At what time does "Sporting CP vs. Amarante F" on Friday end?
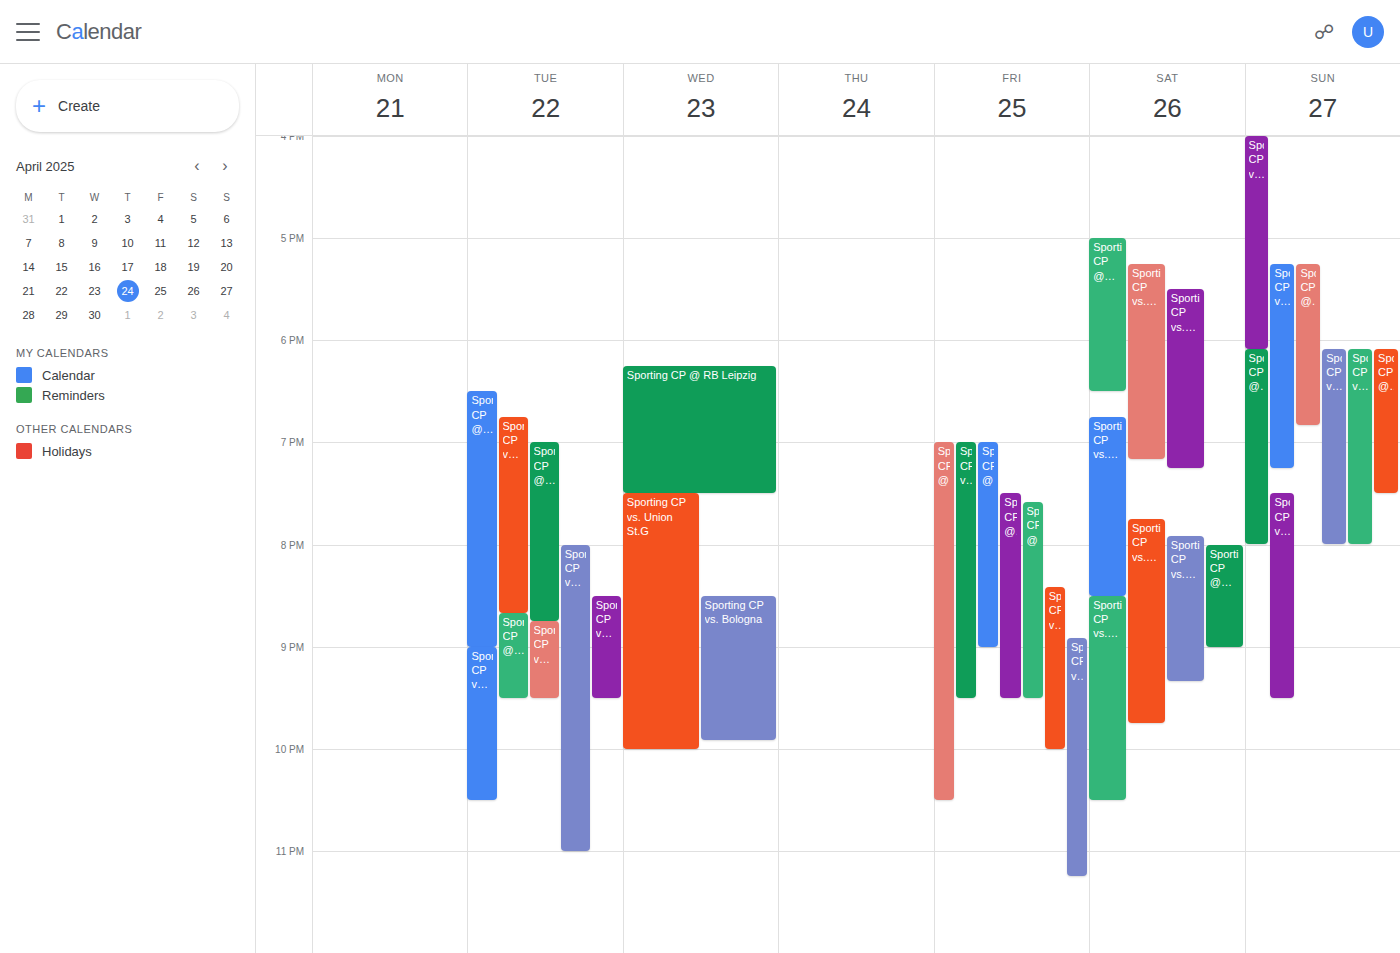
11:15 PM